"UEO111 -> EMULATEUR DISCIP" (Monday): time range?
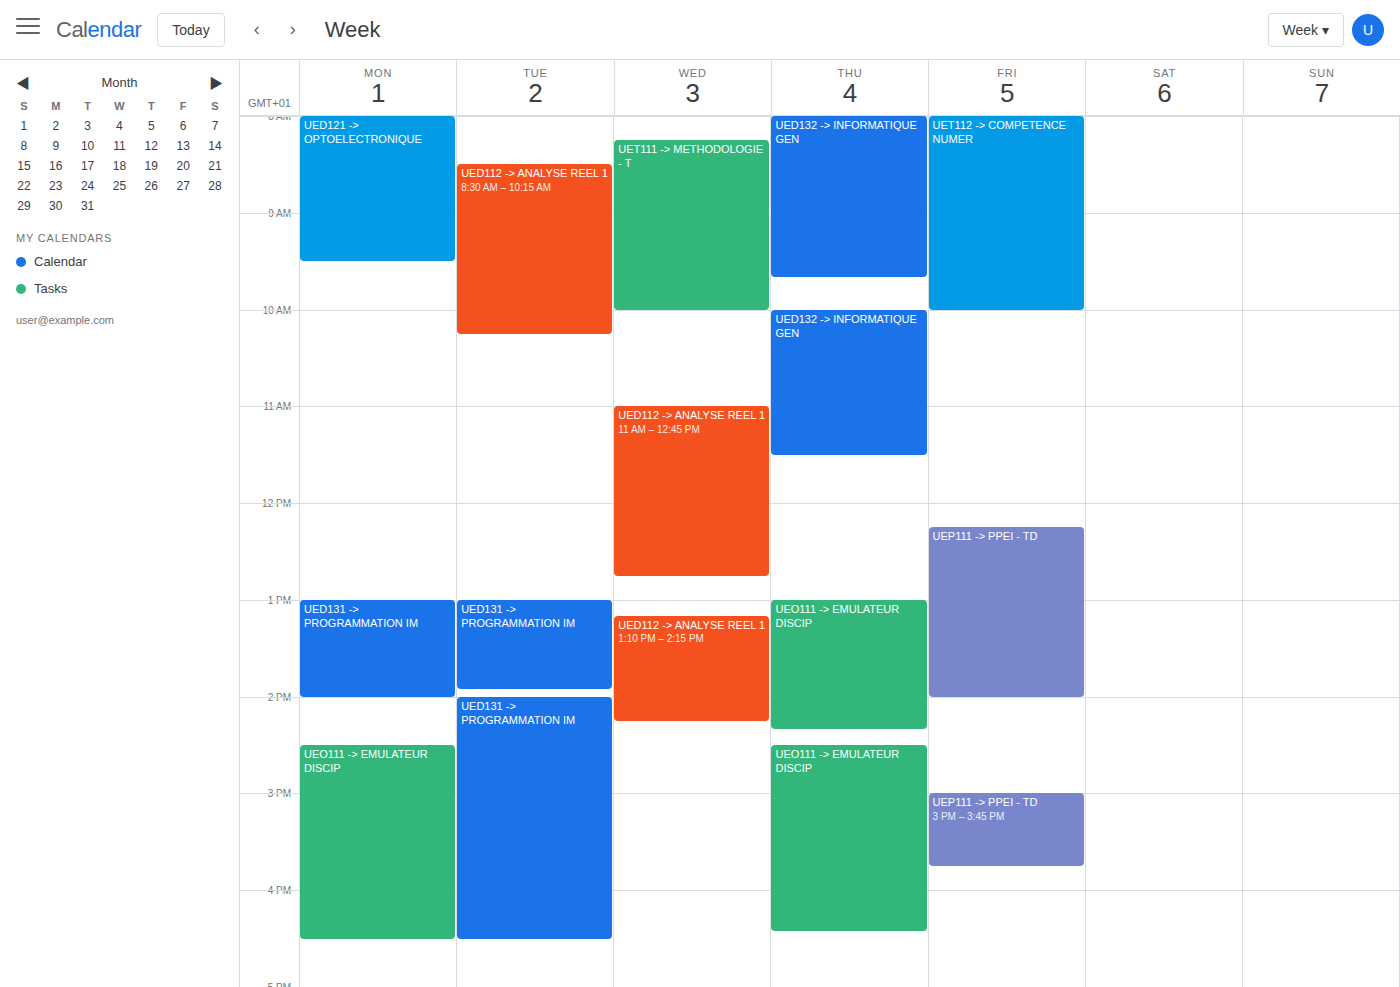
2:30 PM to 4:30 PM